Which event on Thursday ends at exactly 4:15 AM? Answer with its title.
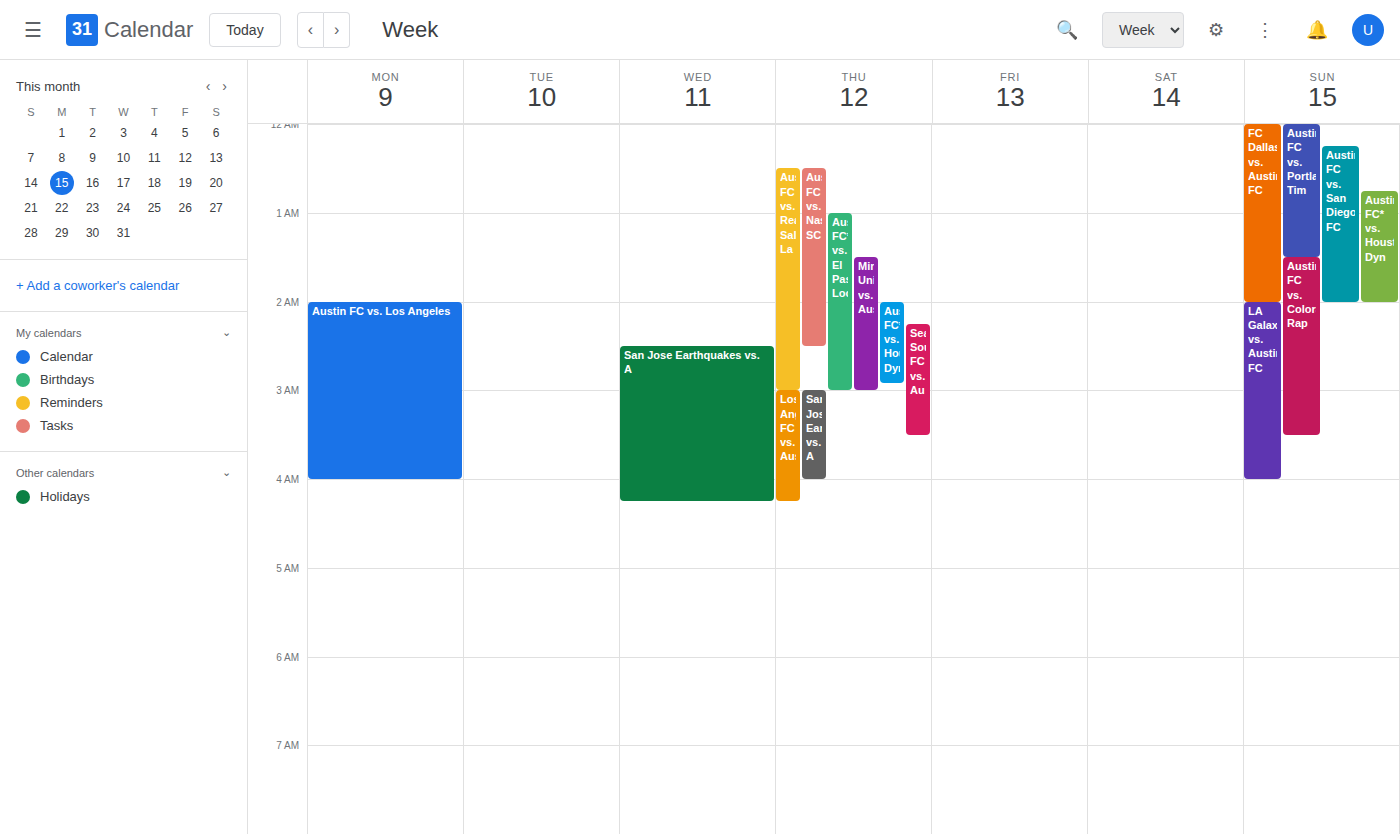
"Los Angeles FC vs. Austin"